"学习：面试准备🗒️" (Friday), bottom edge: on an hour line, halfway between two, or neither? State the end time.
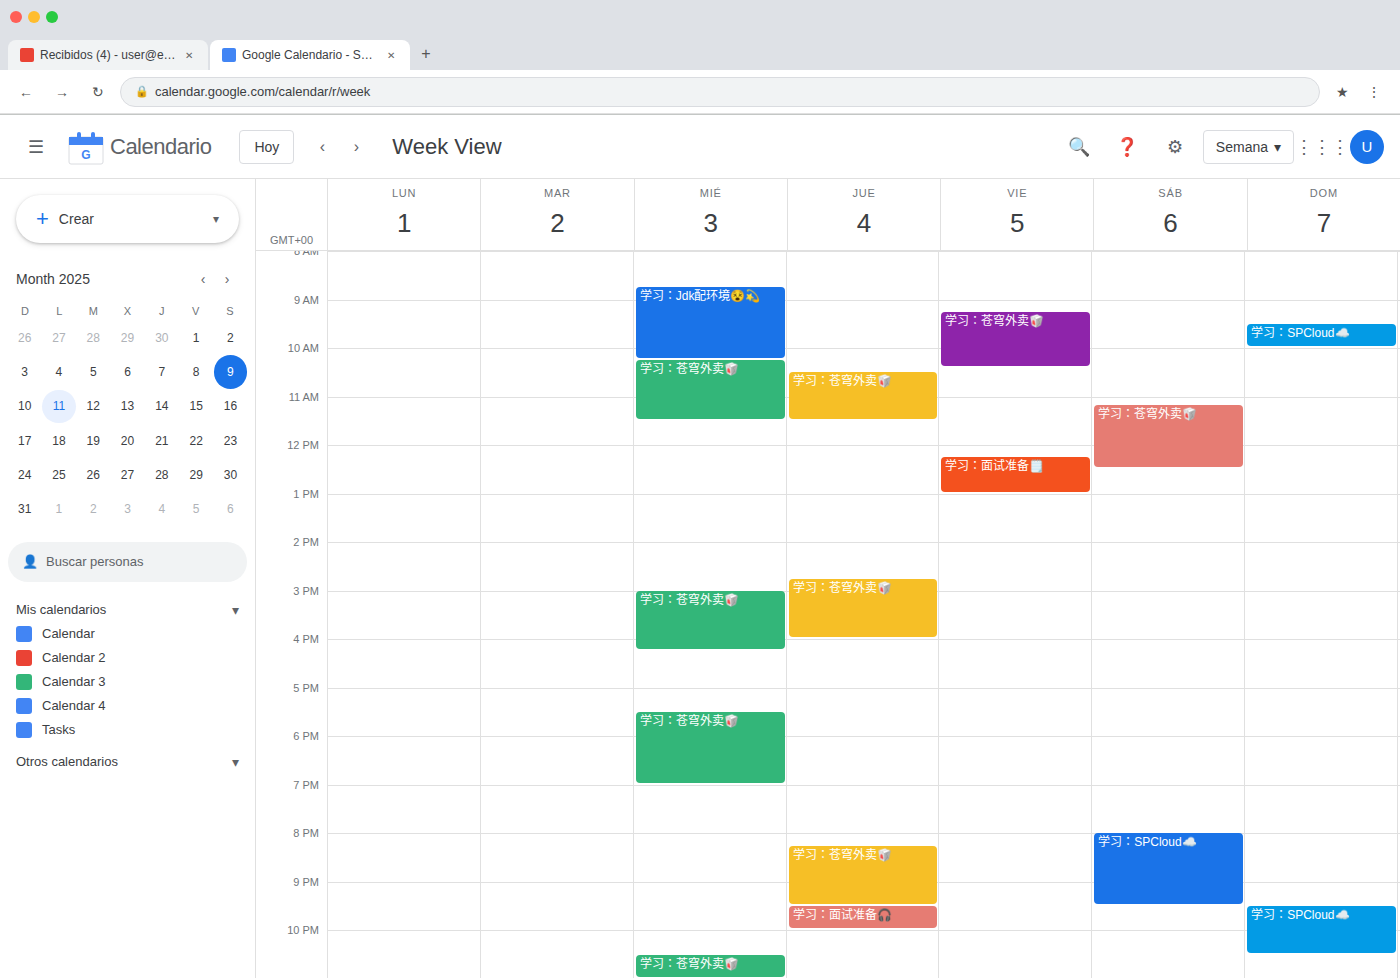
1:00 PM -- exactly on the 1 PM line.